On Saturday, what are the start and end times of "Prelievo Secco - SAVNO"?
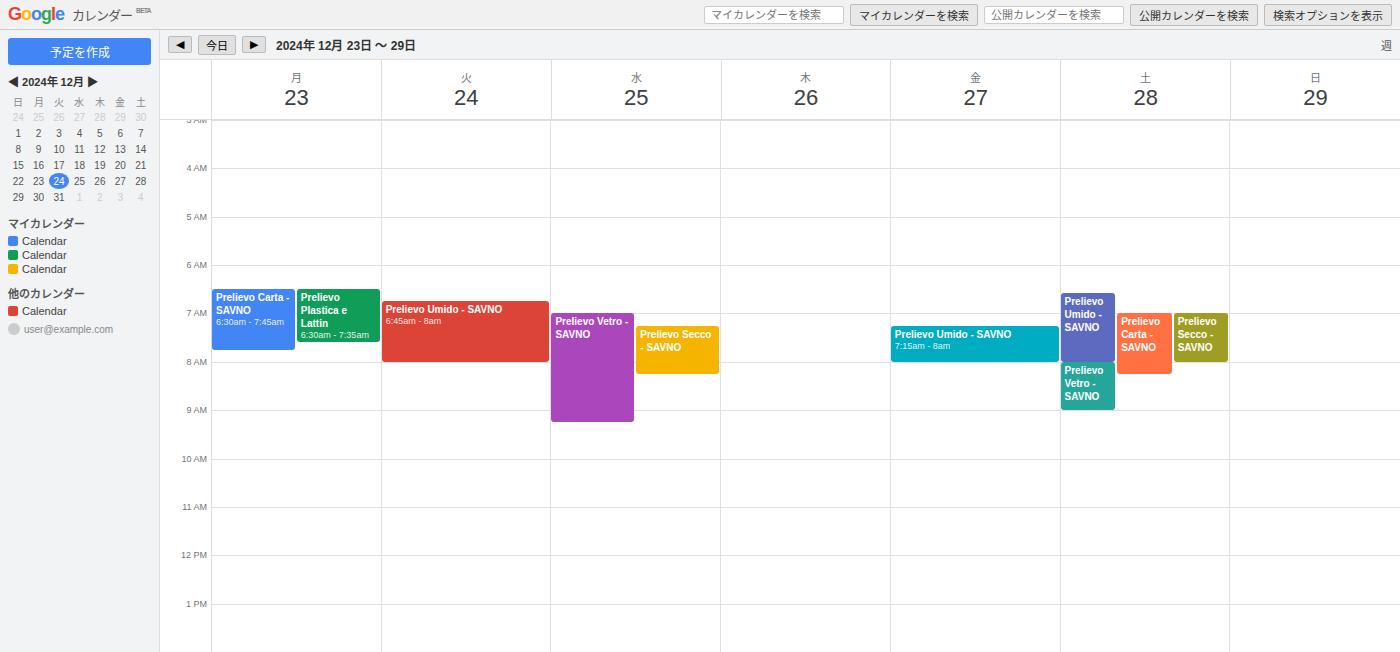
7:00 AM to 8:00 AM